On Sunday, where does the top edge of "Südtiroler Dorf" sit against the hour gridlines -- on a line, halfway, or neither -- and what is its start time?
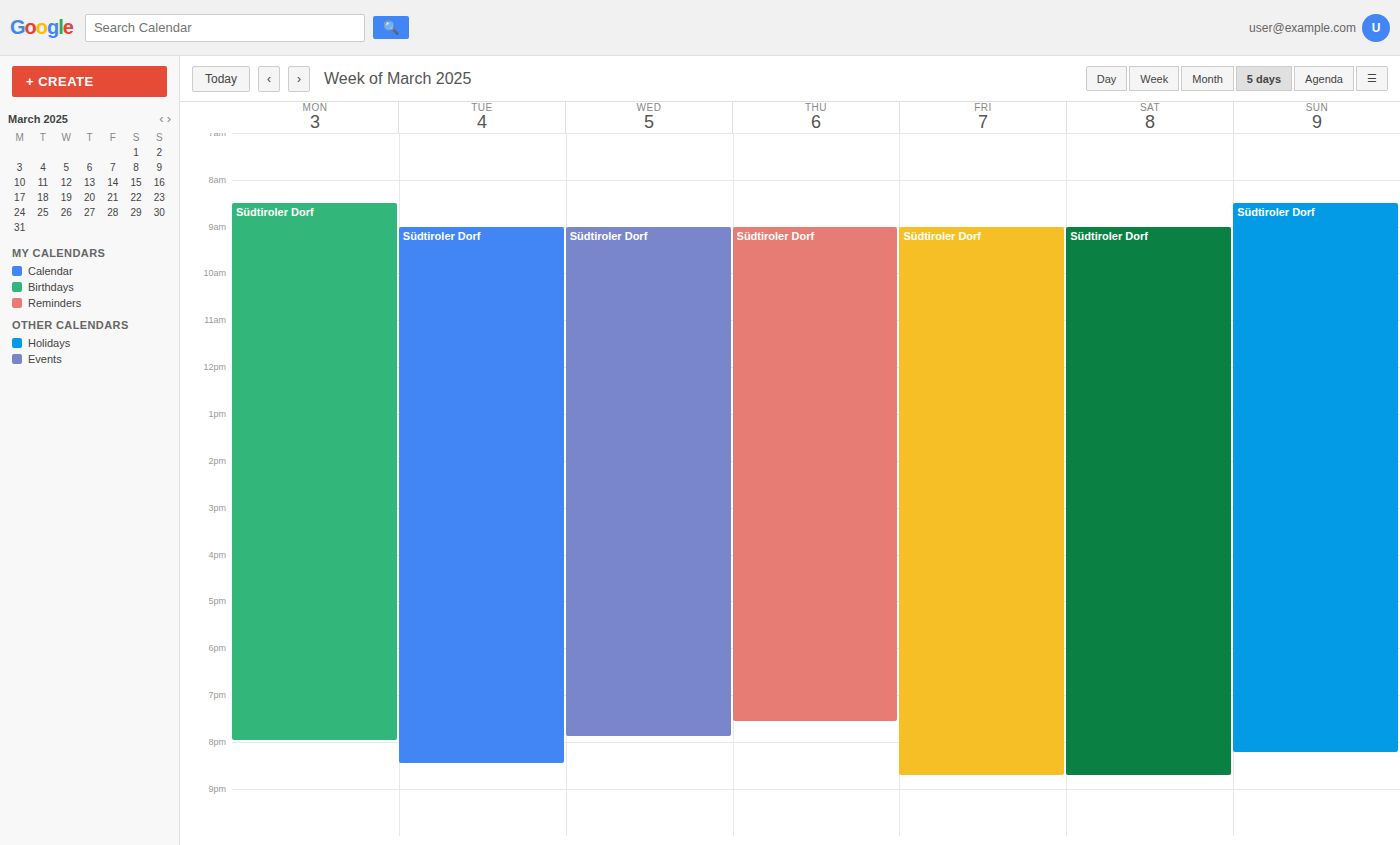
8:30 AM -- halfway between the 8 AM and 9 AM lines.